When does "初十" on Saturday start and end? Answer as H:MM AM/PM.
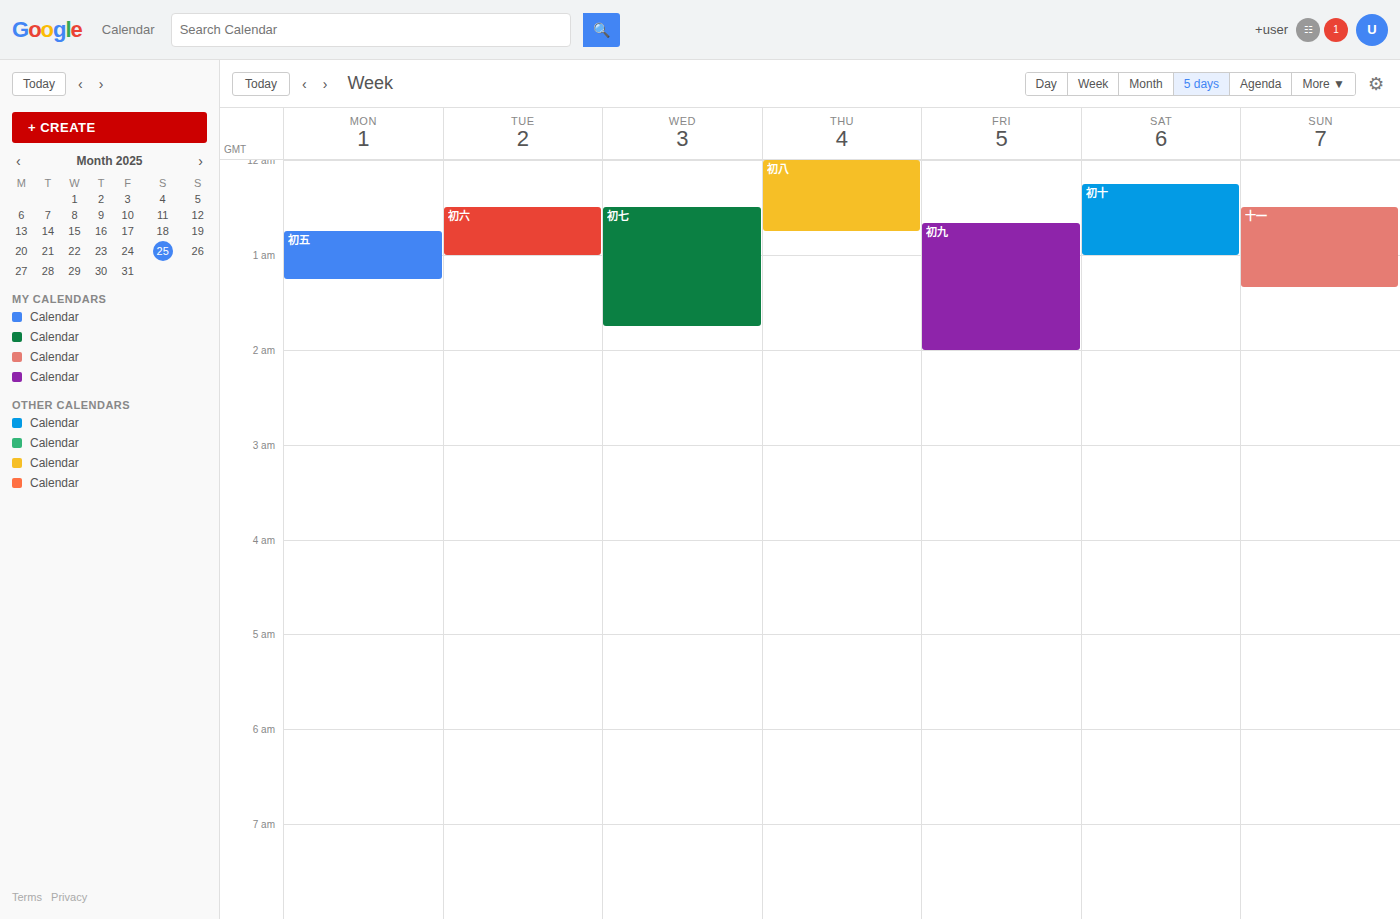
12:15 AM to 1:00 AM